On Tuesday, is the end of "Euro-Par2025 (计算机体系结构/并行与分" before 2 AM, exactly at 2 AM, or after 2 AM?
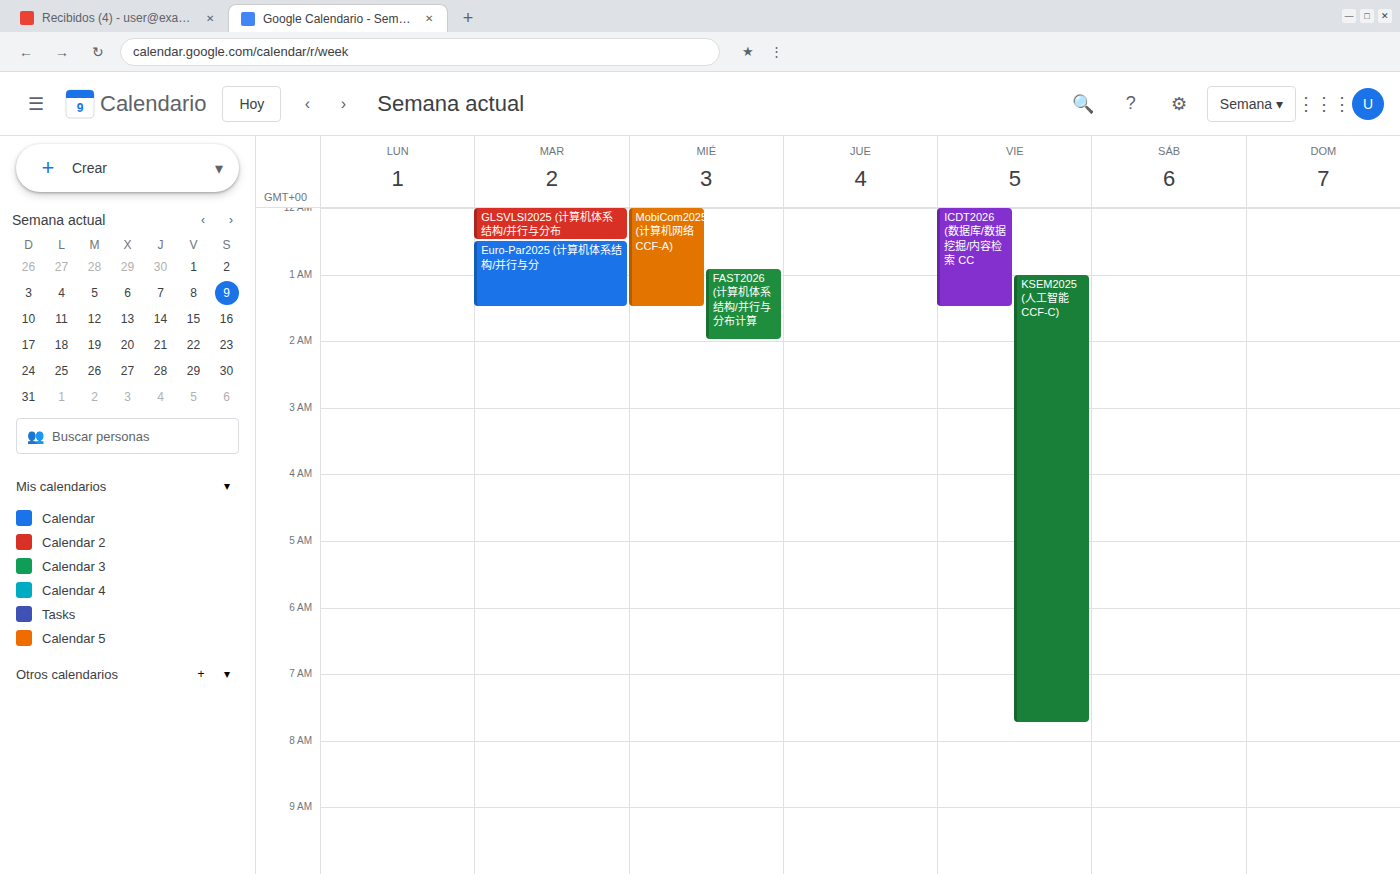
1:30 AM -- before 2 AM, 30 minutes above the 2 AM line.